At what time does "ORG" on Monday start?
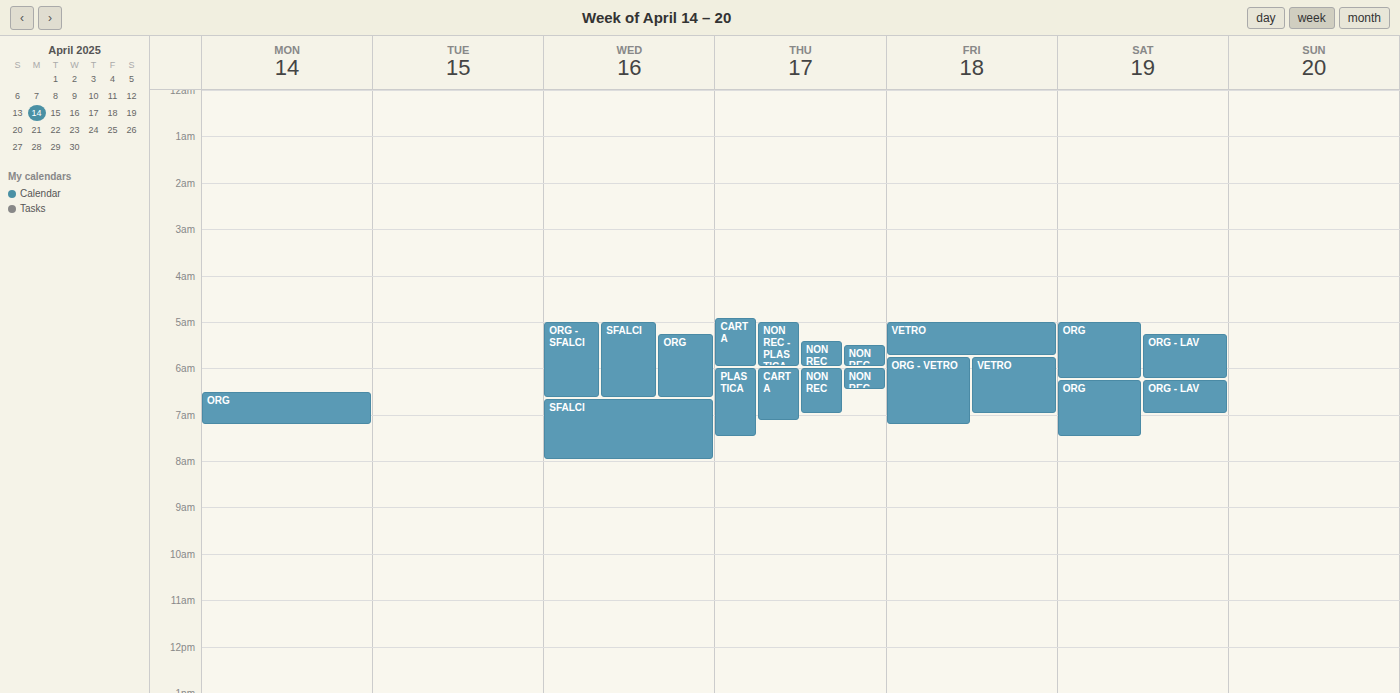
6:30 AM